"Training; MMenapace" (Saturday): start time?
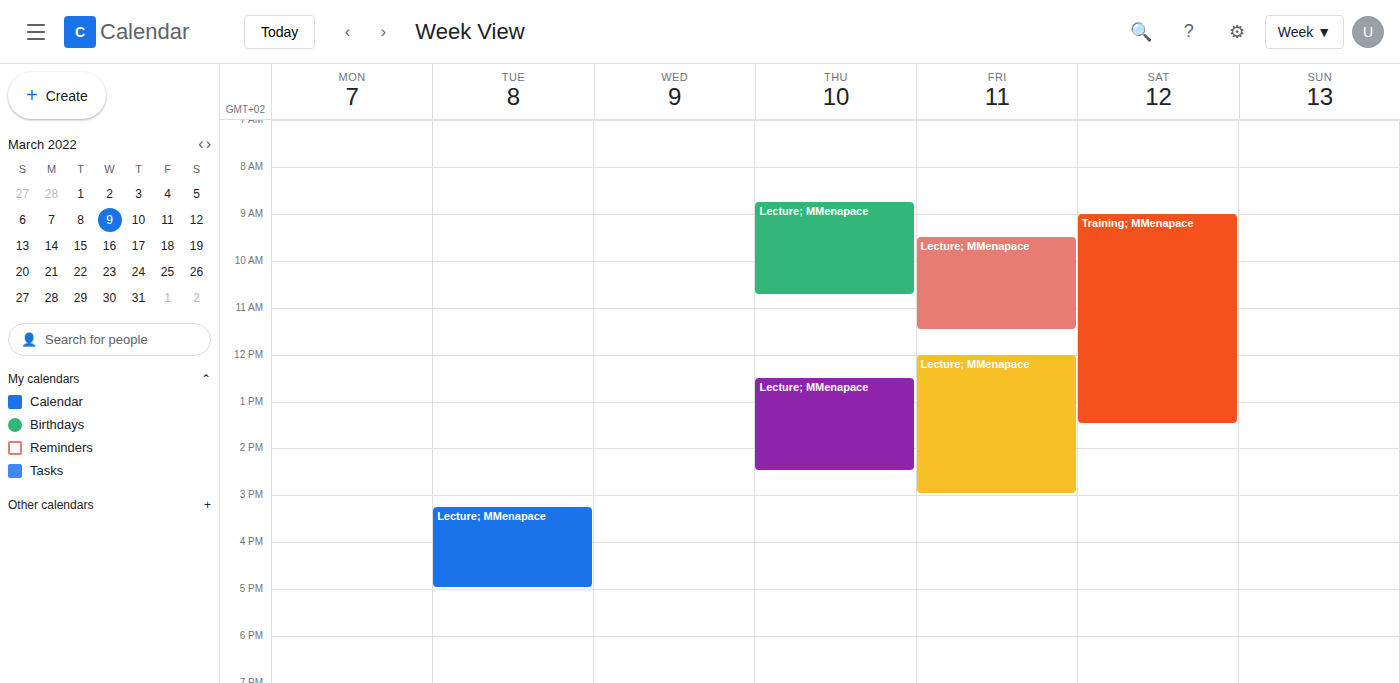
09:00